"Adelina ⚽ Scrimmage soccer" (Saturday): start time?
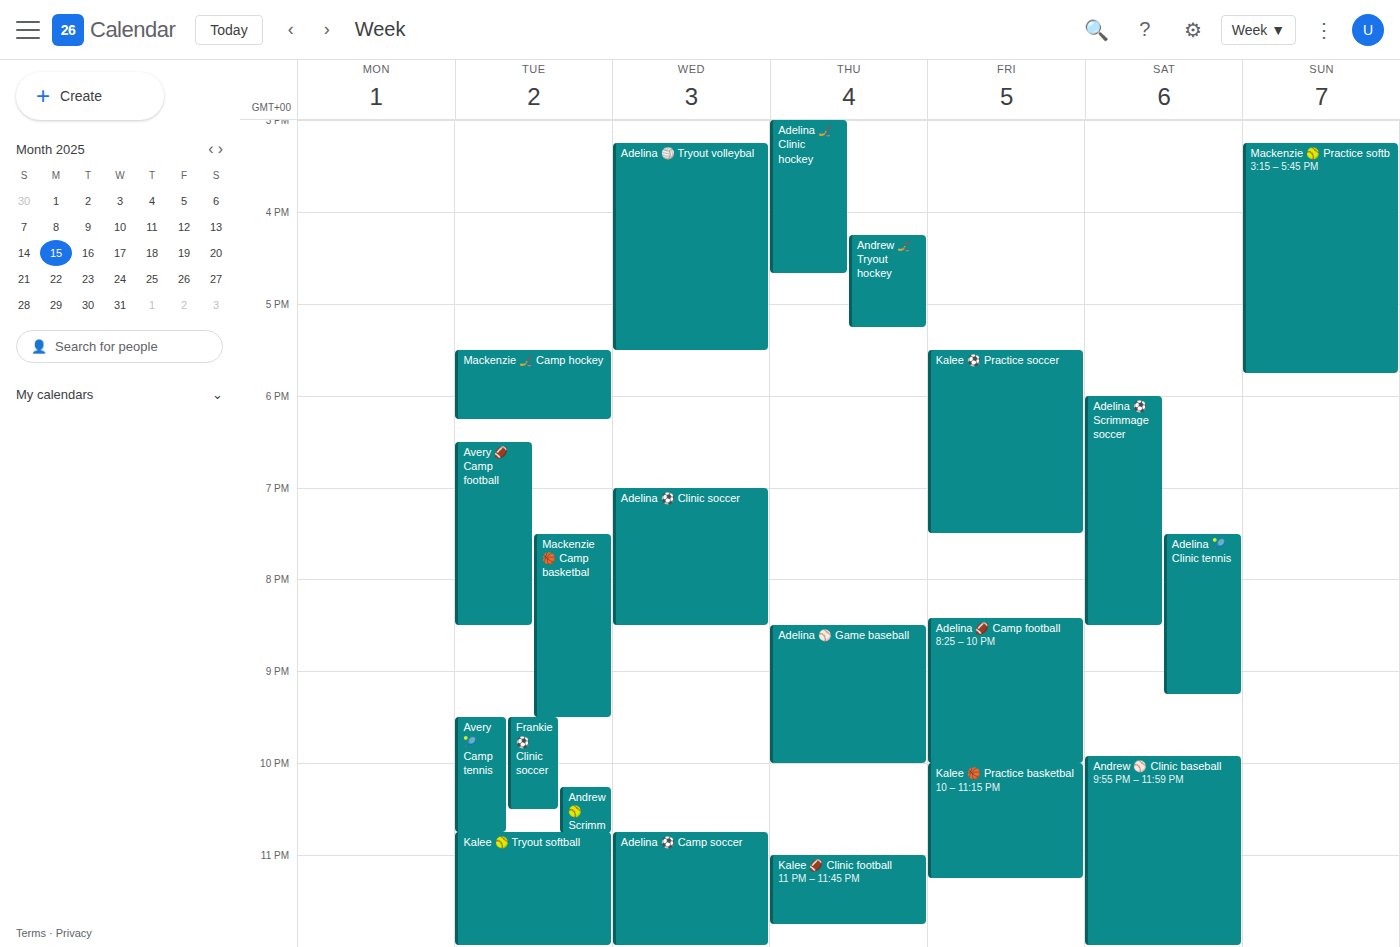
6:00 PM